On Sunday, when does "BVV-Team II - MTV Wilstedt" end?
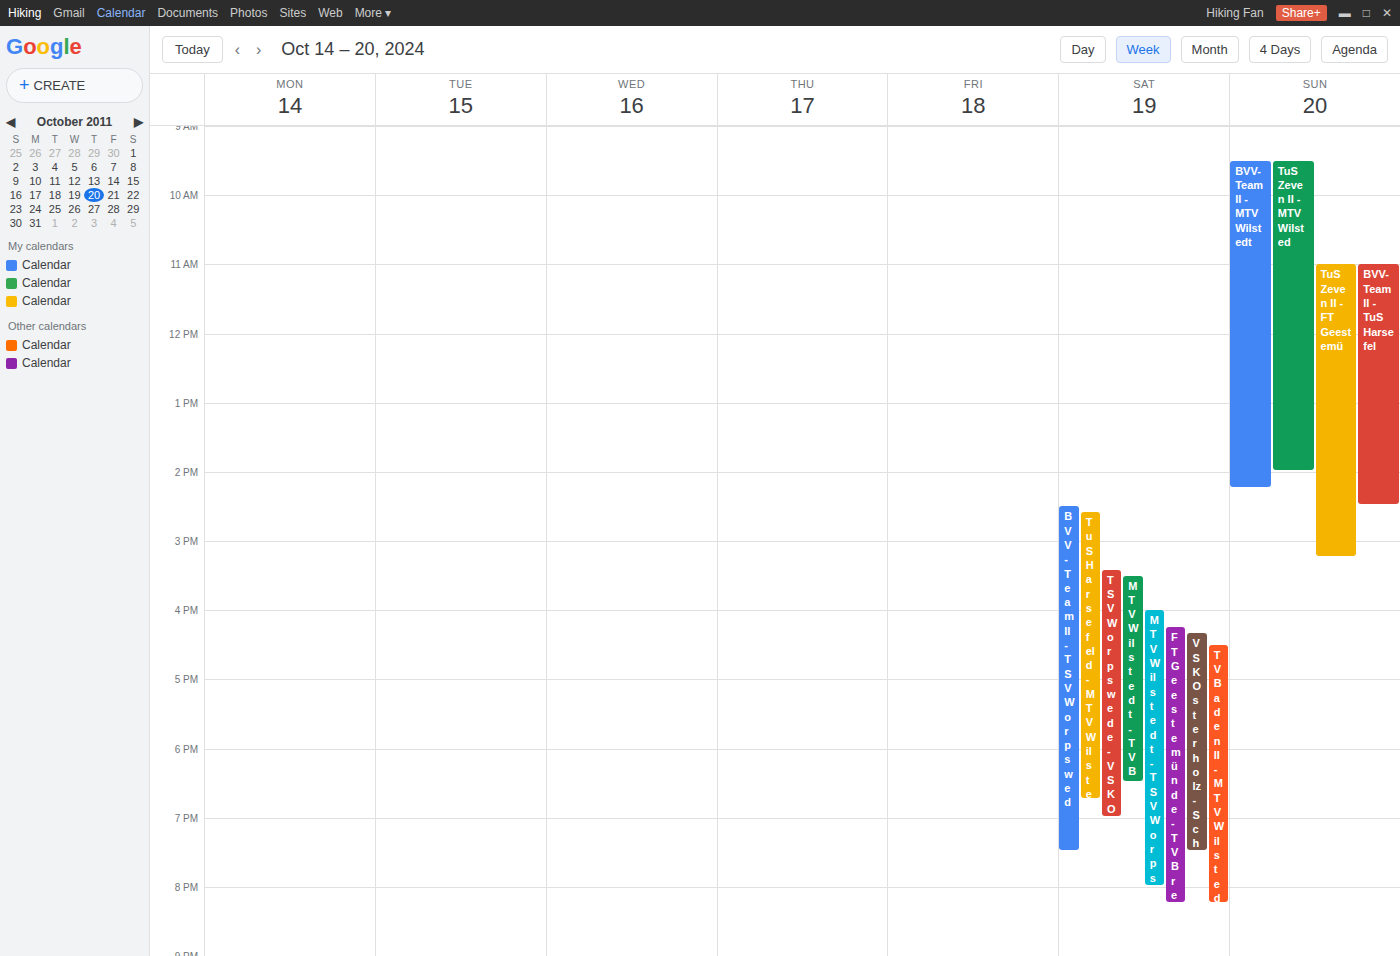
2:15 PM